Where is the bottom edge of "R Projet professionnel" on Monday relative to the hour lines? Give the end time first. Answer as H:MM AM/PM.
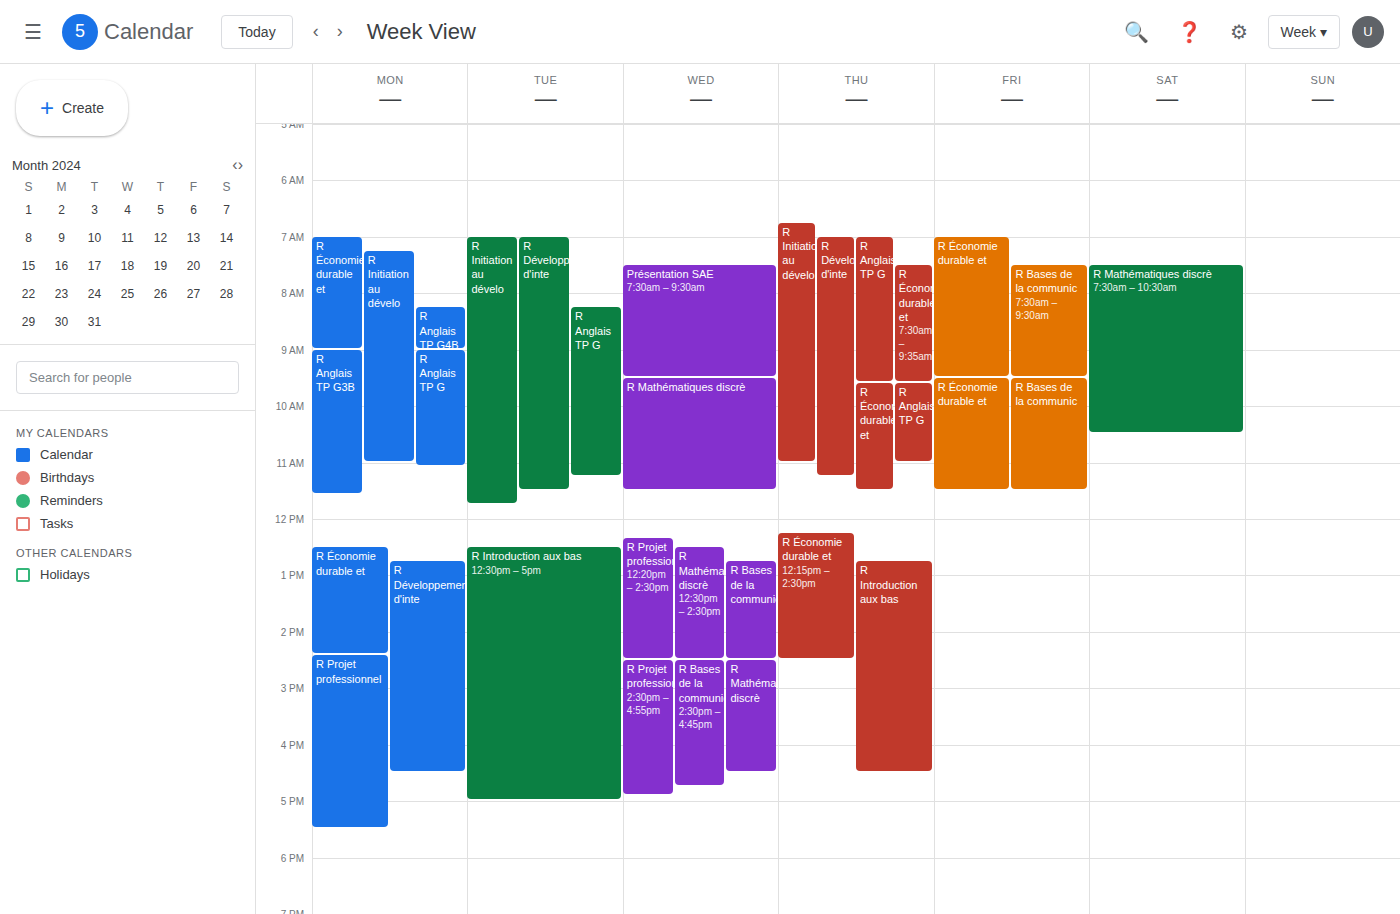
5:30 PM -- halfway between the 5 PM and 6 PM lines.